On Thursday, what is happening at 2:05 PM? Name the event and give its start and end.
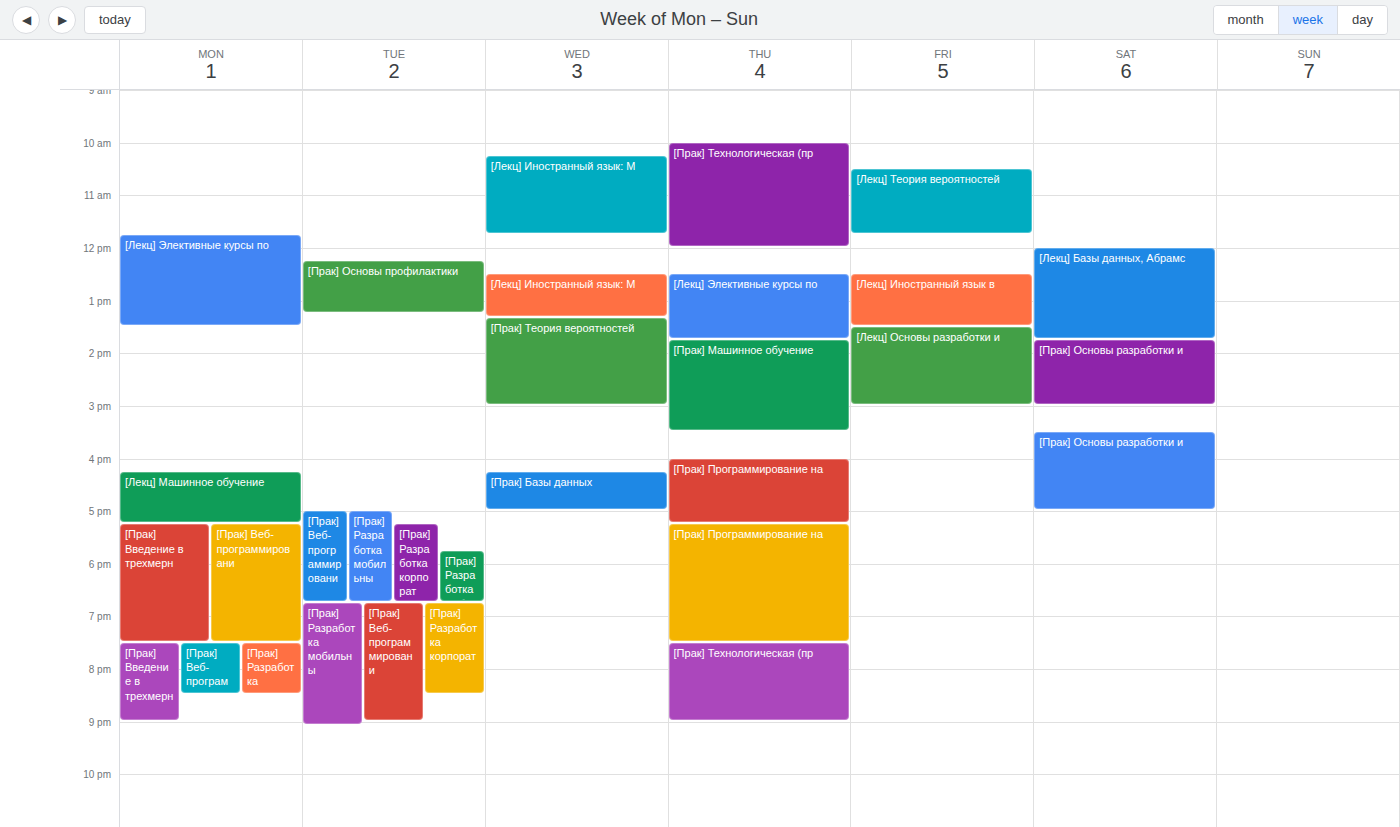
"[Прак] Машинное обучение", 1:45 PM to 3:30 PM